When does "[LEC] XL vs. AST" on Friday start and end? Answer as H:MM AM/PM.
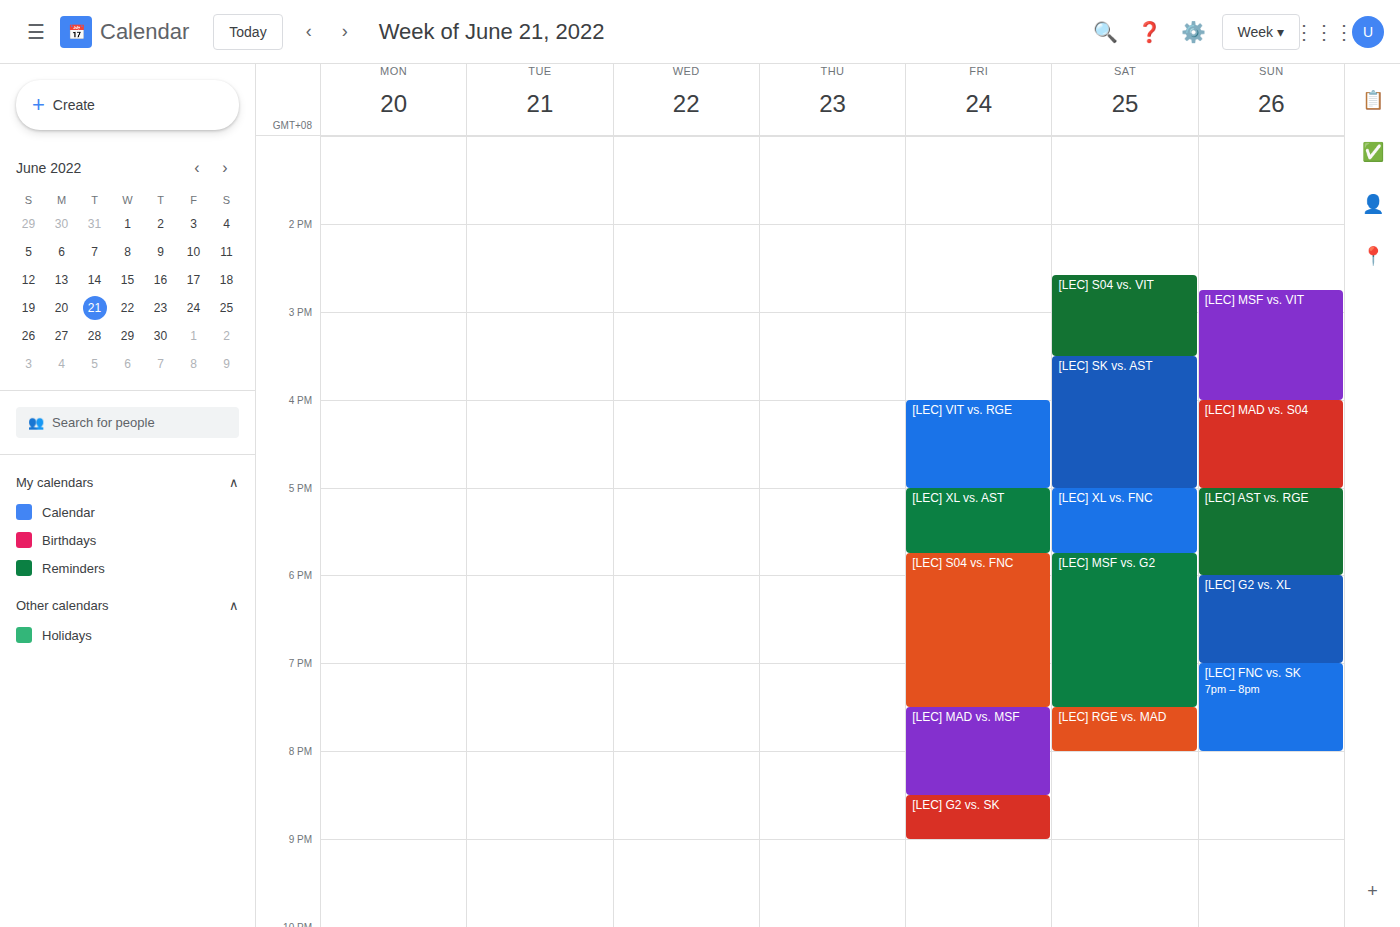
5:00 PM to 5:45 PM